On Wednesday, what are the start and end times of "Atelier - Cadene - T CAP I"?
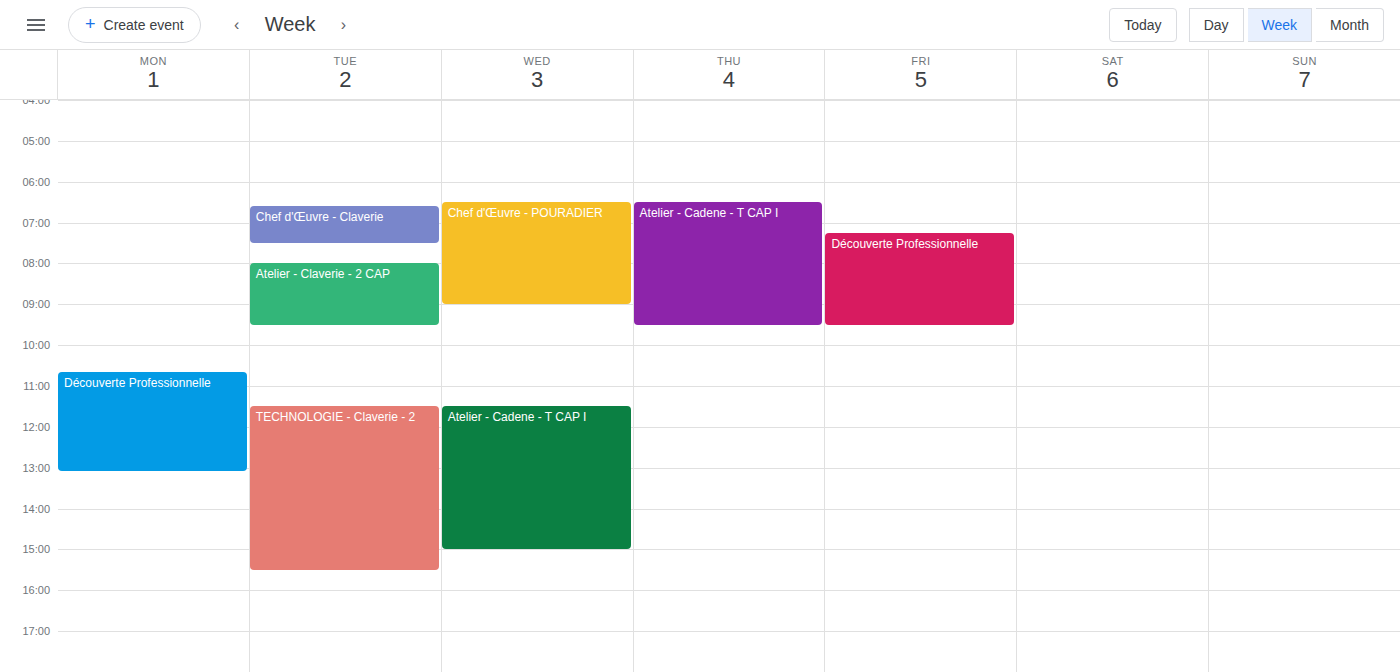
11:30 AM to 3:00 PM